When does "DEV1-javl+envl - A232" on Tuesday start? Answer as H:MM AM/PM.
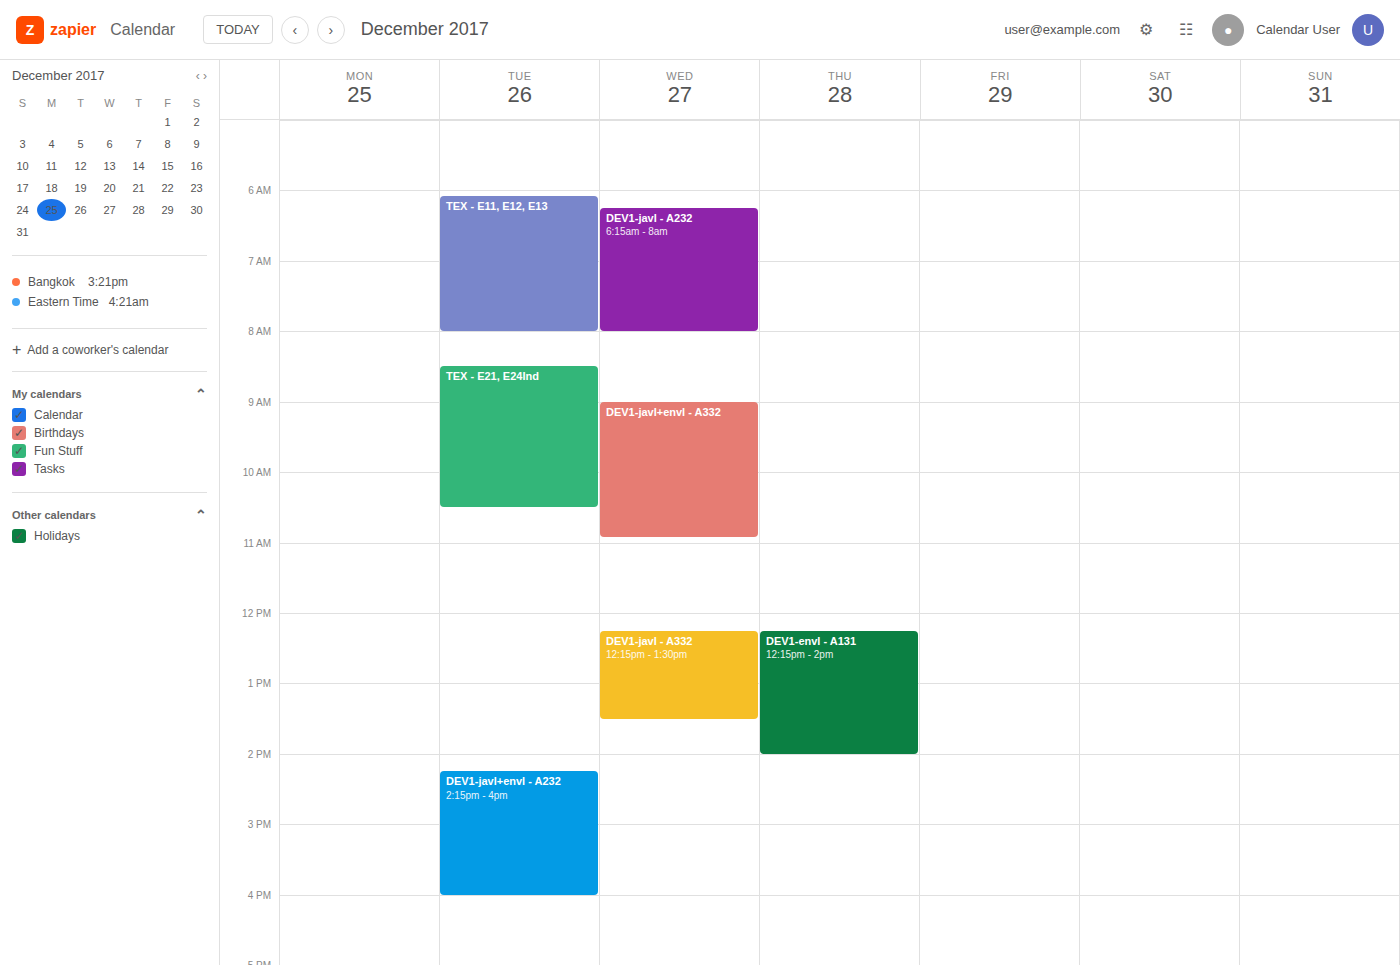
2:15 PM